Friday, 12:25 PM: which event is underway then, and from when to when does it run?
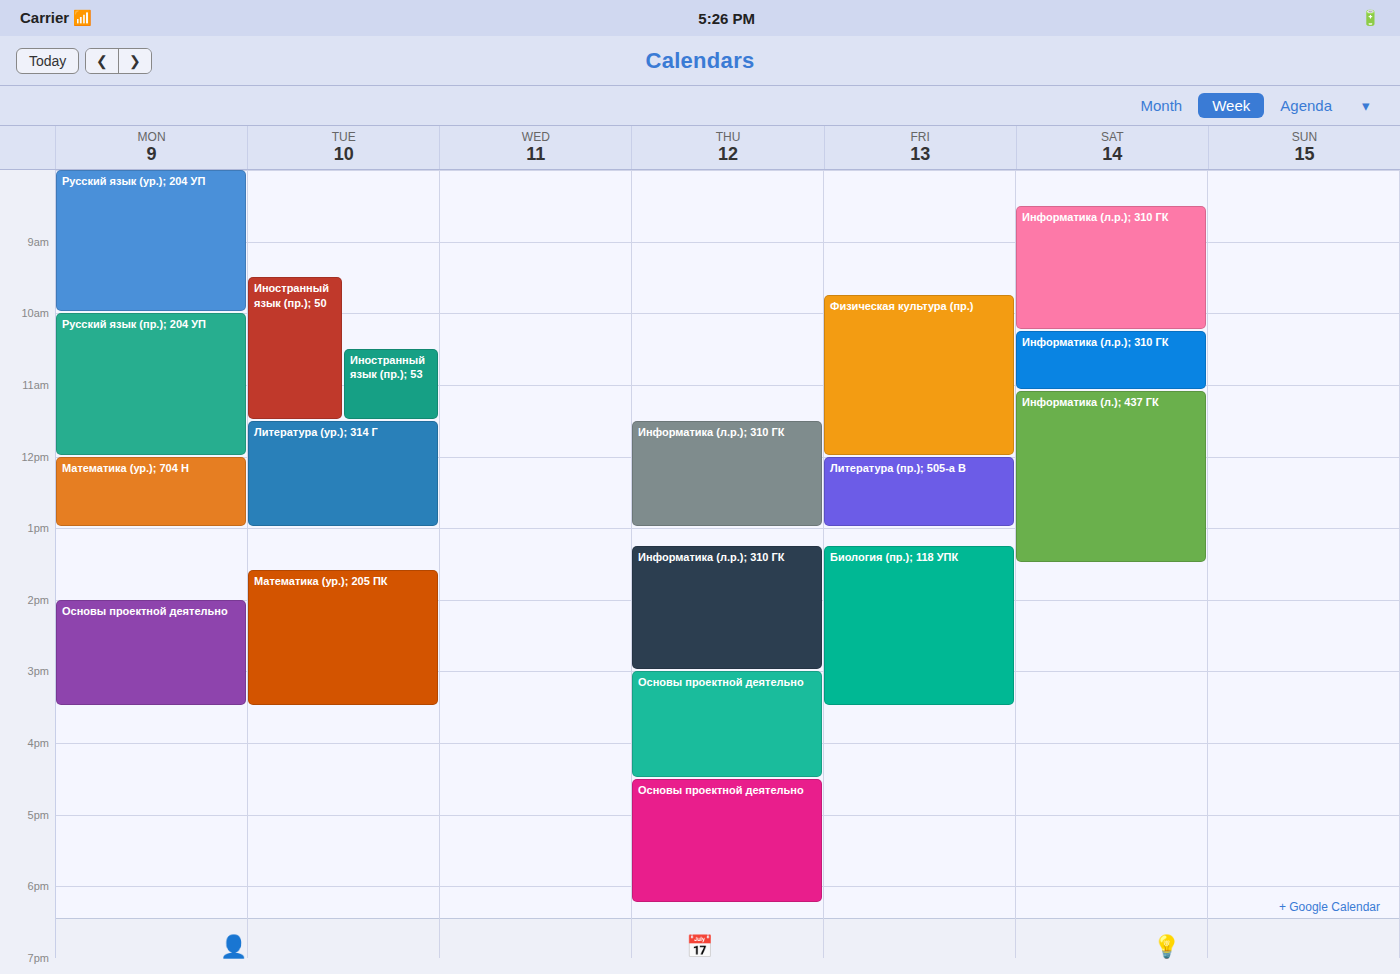
"Литература (пр.); 505-а В", 12:00 PM to 1:00 PM